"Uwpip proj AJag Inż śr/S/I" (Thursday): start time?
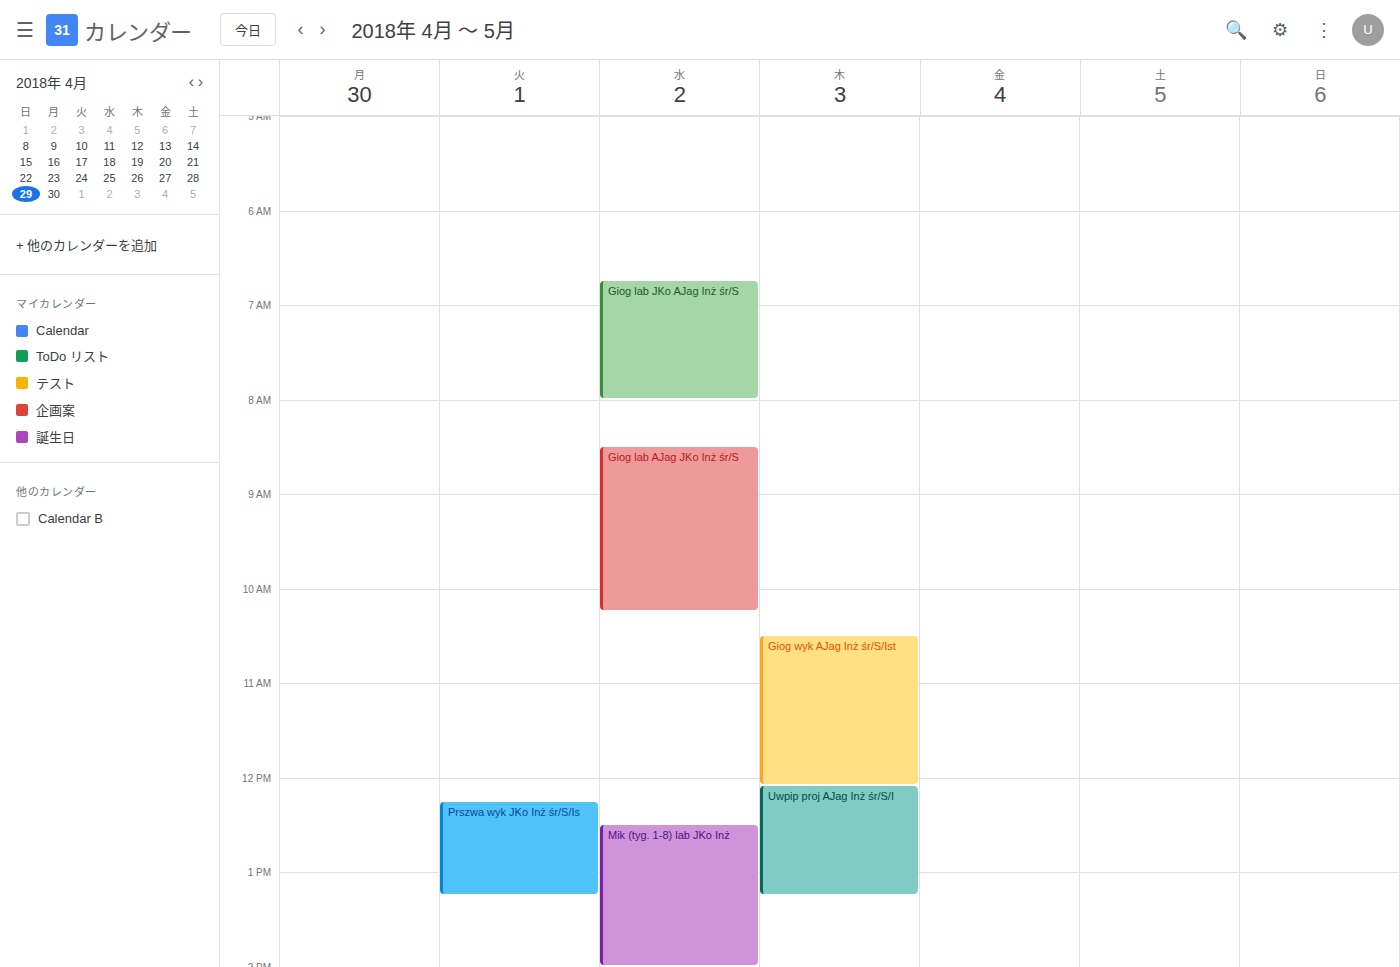
12:05 PM